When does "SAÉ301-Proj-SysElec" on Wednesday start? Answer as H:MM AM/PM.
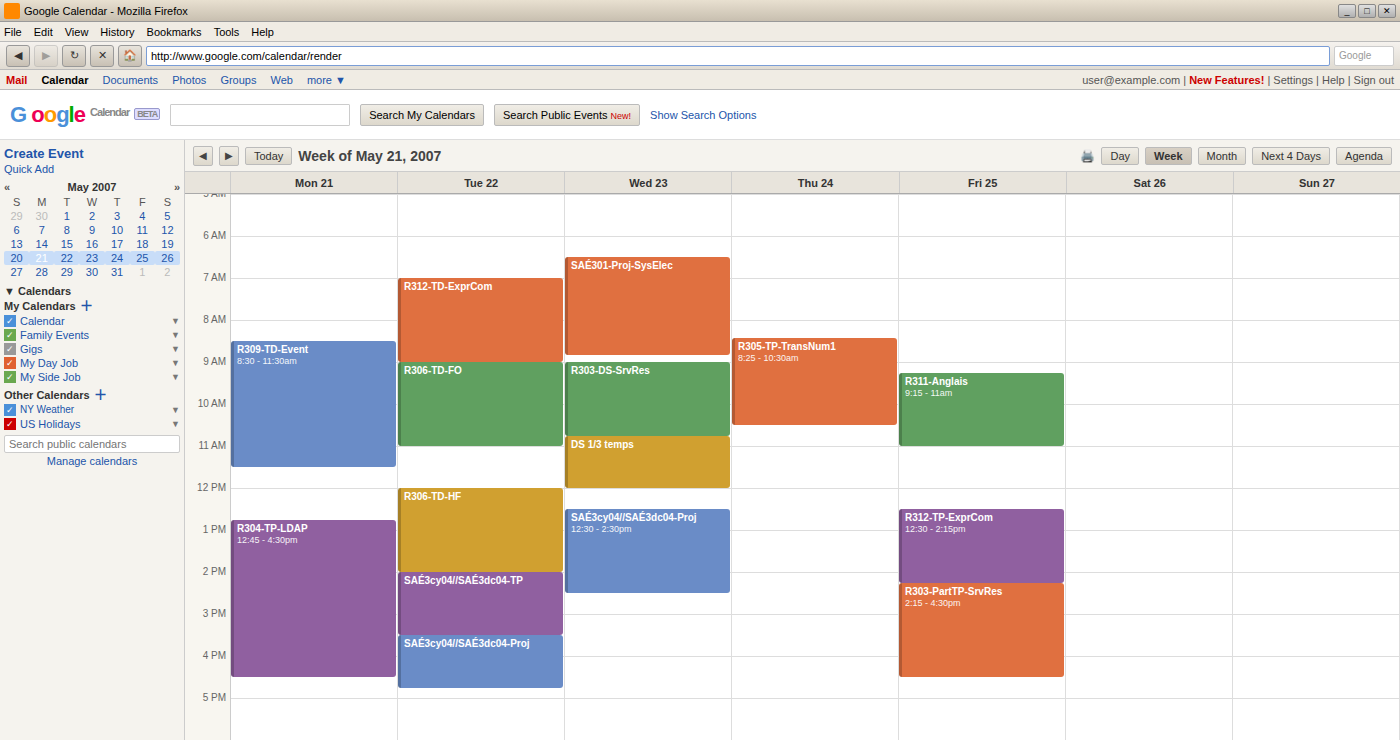
6:30 AM